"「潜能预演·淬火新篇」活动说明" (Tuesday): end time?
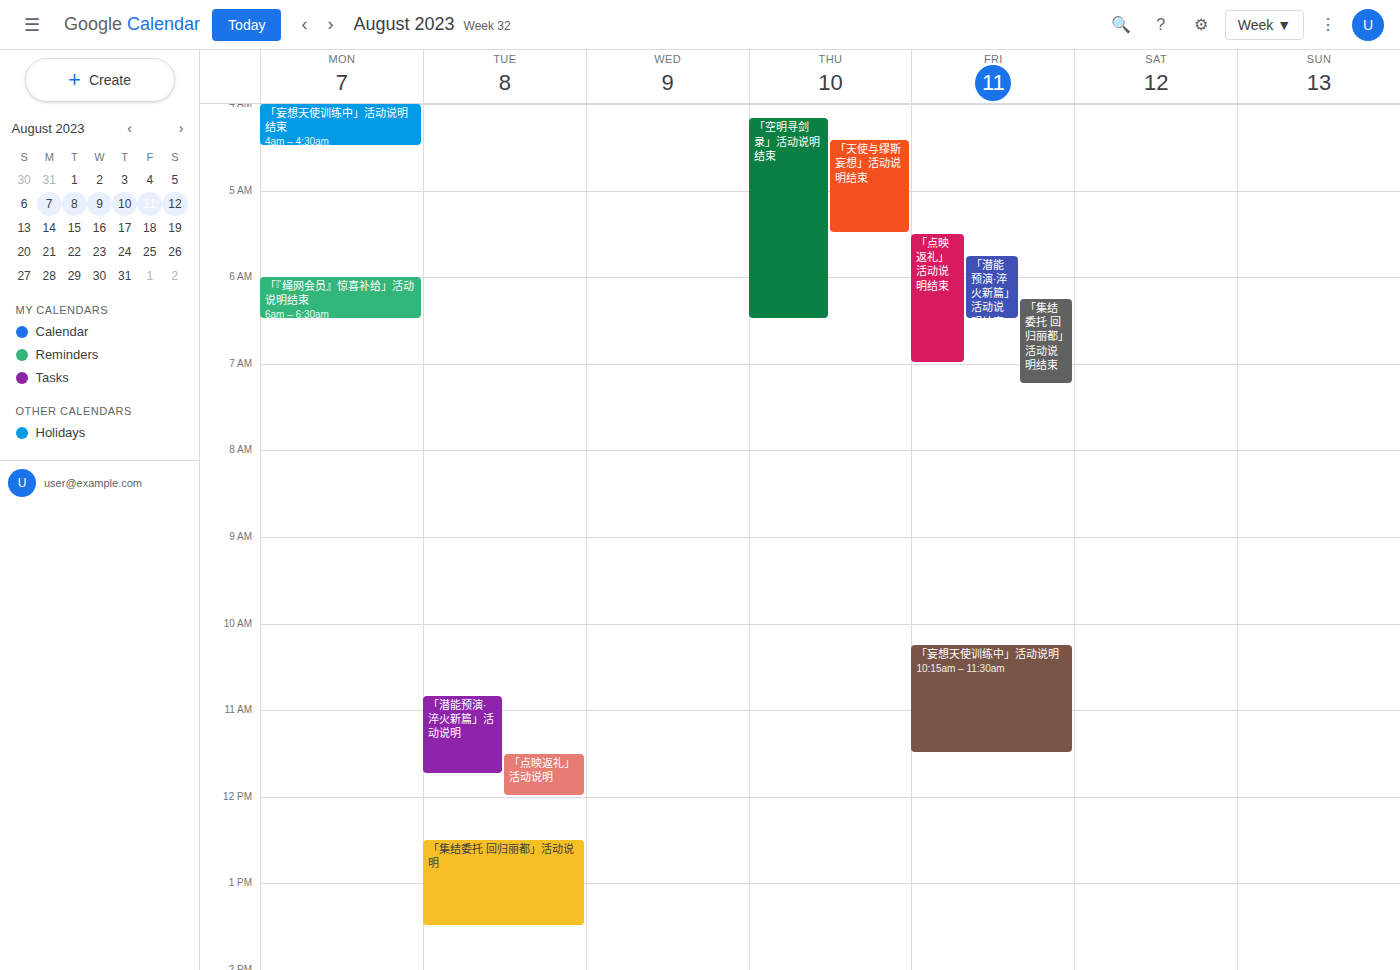
11:45 AM